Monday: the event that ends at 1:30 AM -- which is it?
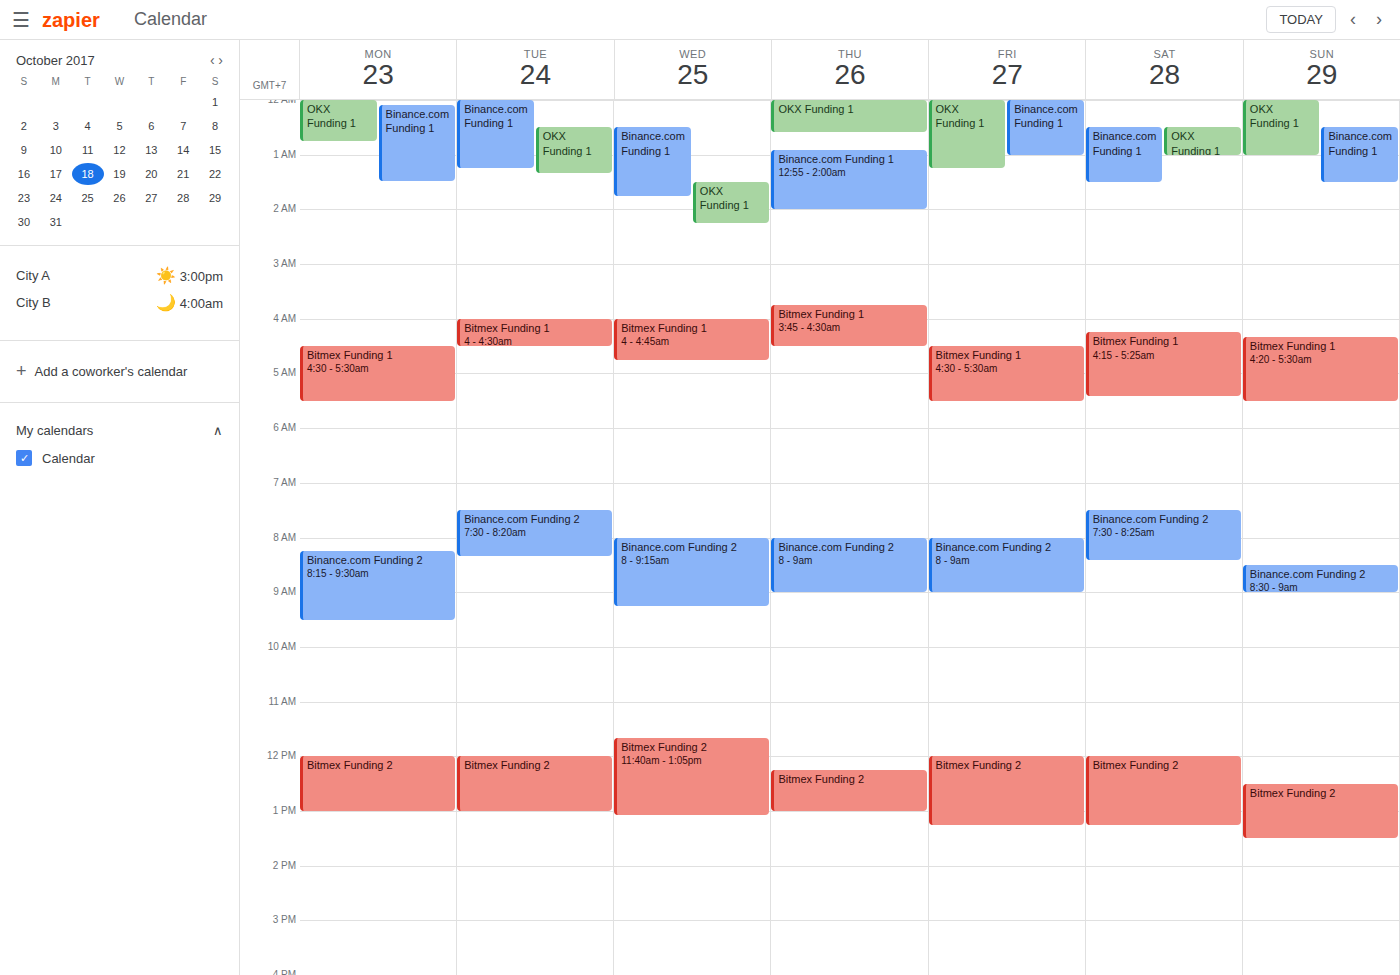
"Binance.com Funding 1"